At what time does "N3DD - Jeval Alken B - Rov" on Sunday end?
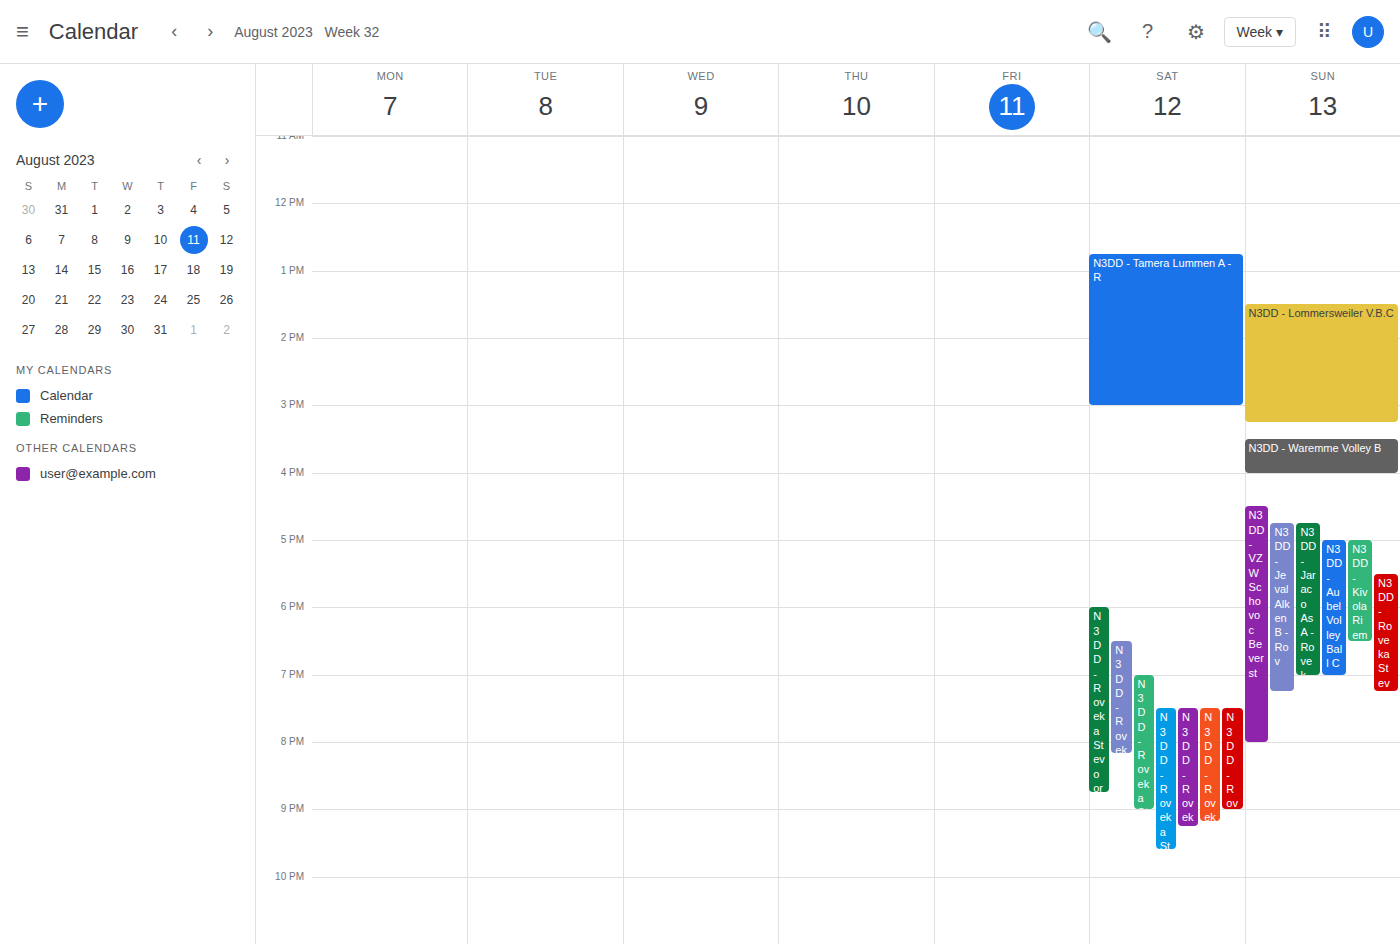
7:15 PM